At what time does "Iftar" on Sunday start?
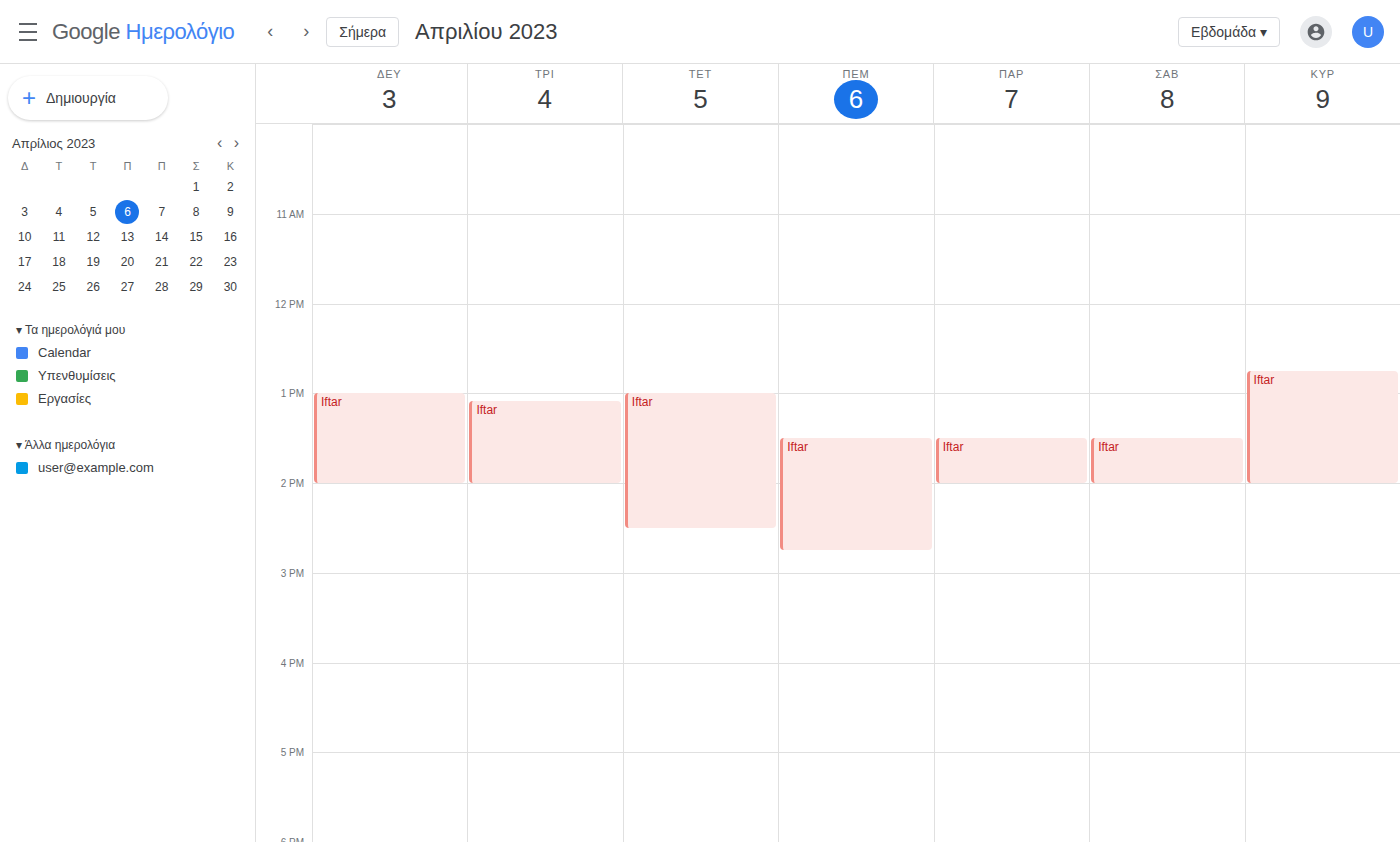
12:45 PM